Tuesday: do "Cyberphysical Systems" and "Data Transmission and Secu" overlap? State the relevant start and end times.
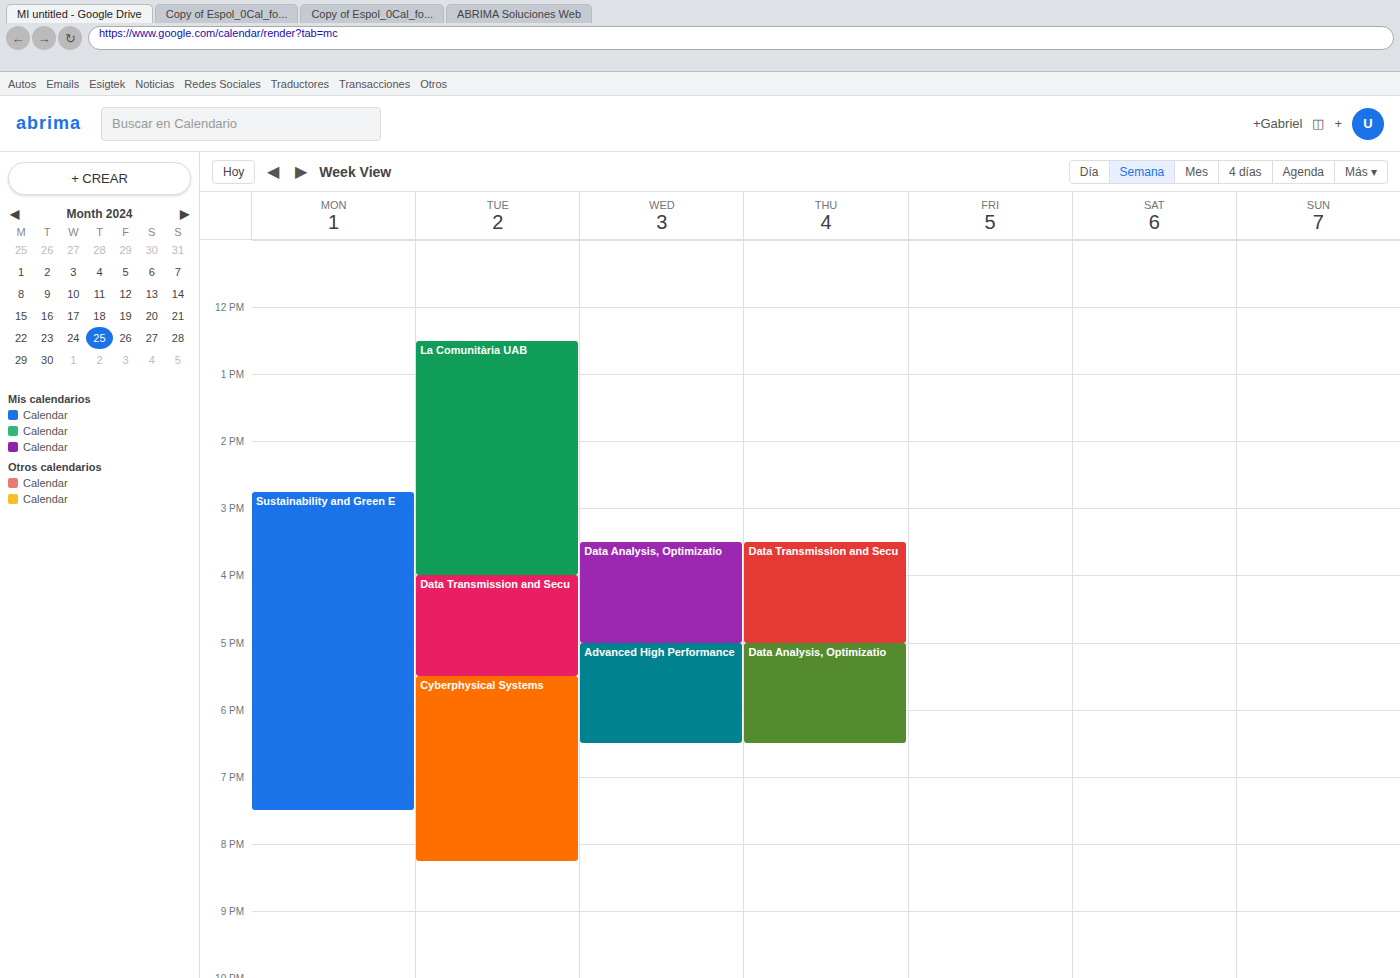
"Data Transmission and Secu" ends at 5:30 PM, exactly when "Cyberphysical Systems" starts -- they touch but do not overlap.